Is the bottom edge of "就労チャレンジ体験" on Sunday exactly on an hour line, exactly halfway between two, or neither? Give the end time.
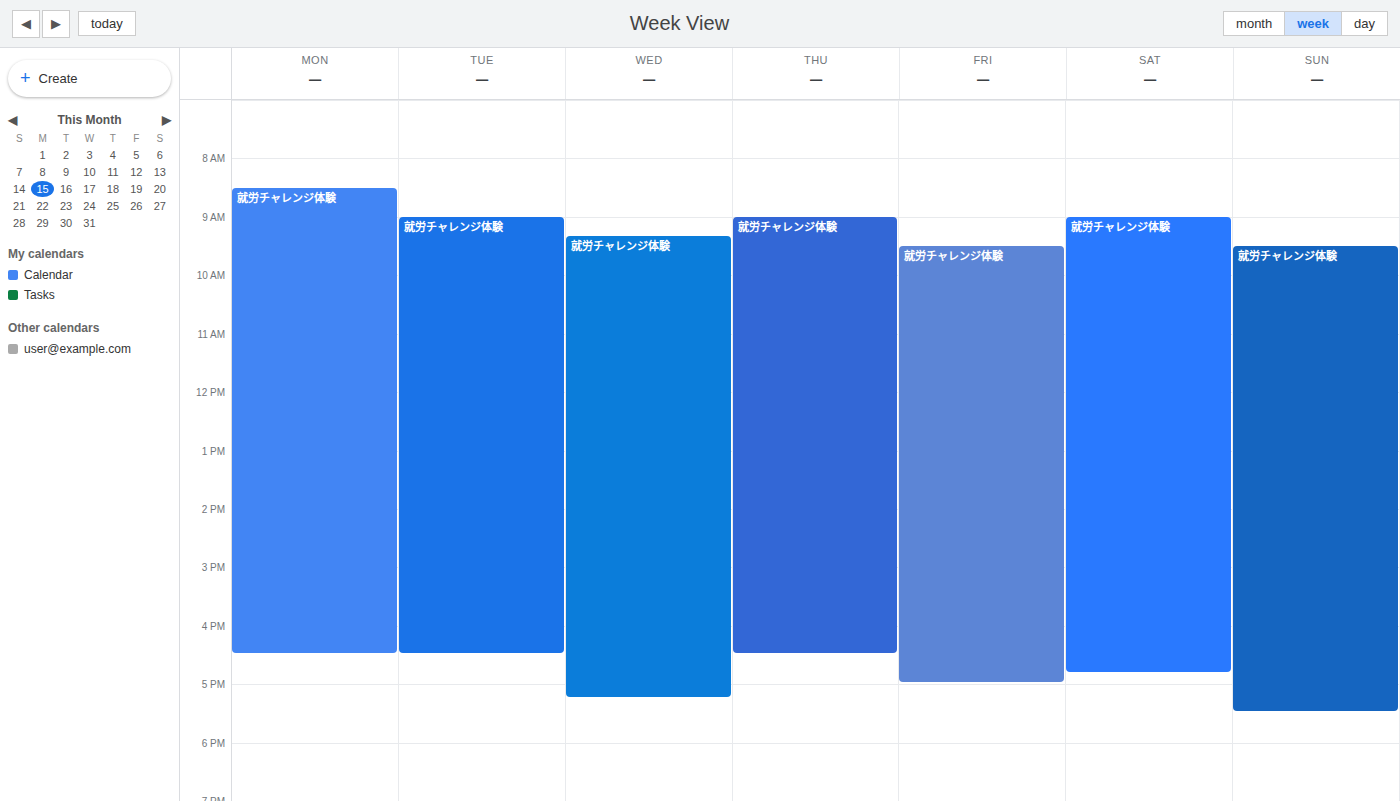
5:30 PM -- halfway between the 5 PM and 6 PM lines.